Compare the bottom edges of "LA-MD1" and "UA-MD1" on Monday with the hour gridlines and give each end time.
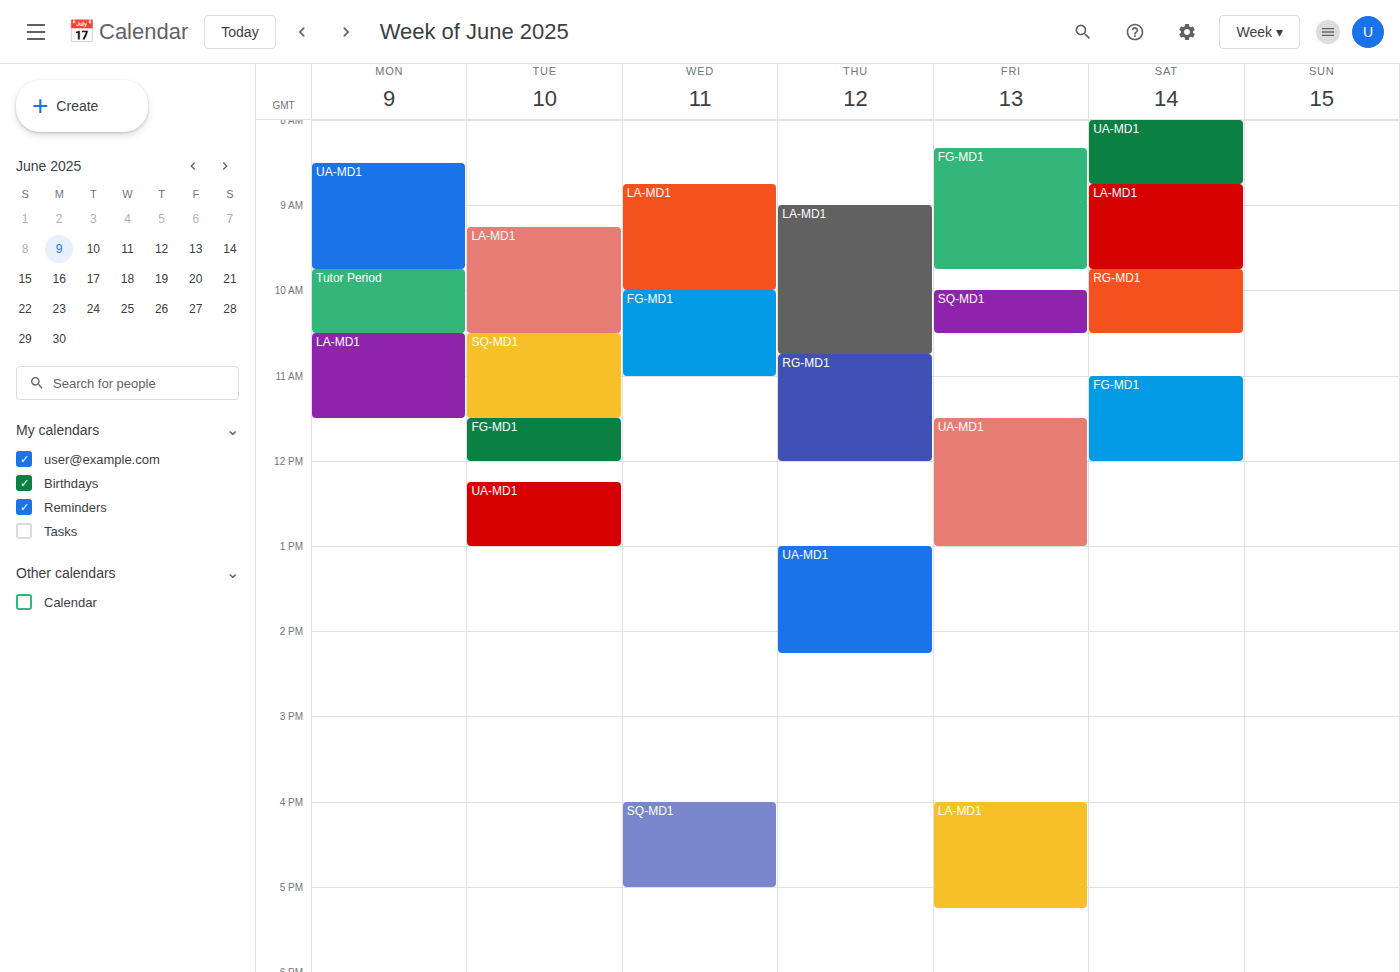
"LA-MD1": 11:30 AM, halfway between the 11 AM and 12 PM lines. "UA-MD1": 9:45 AM, neither: three quarters of the way from the 9 AM line to the 10 AM line.